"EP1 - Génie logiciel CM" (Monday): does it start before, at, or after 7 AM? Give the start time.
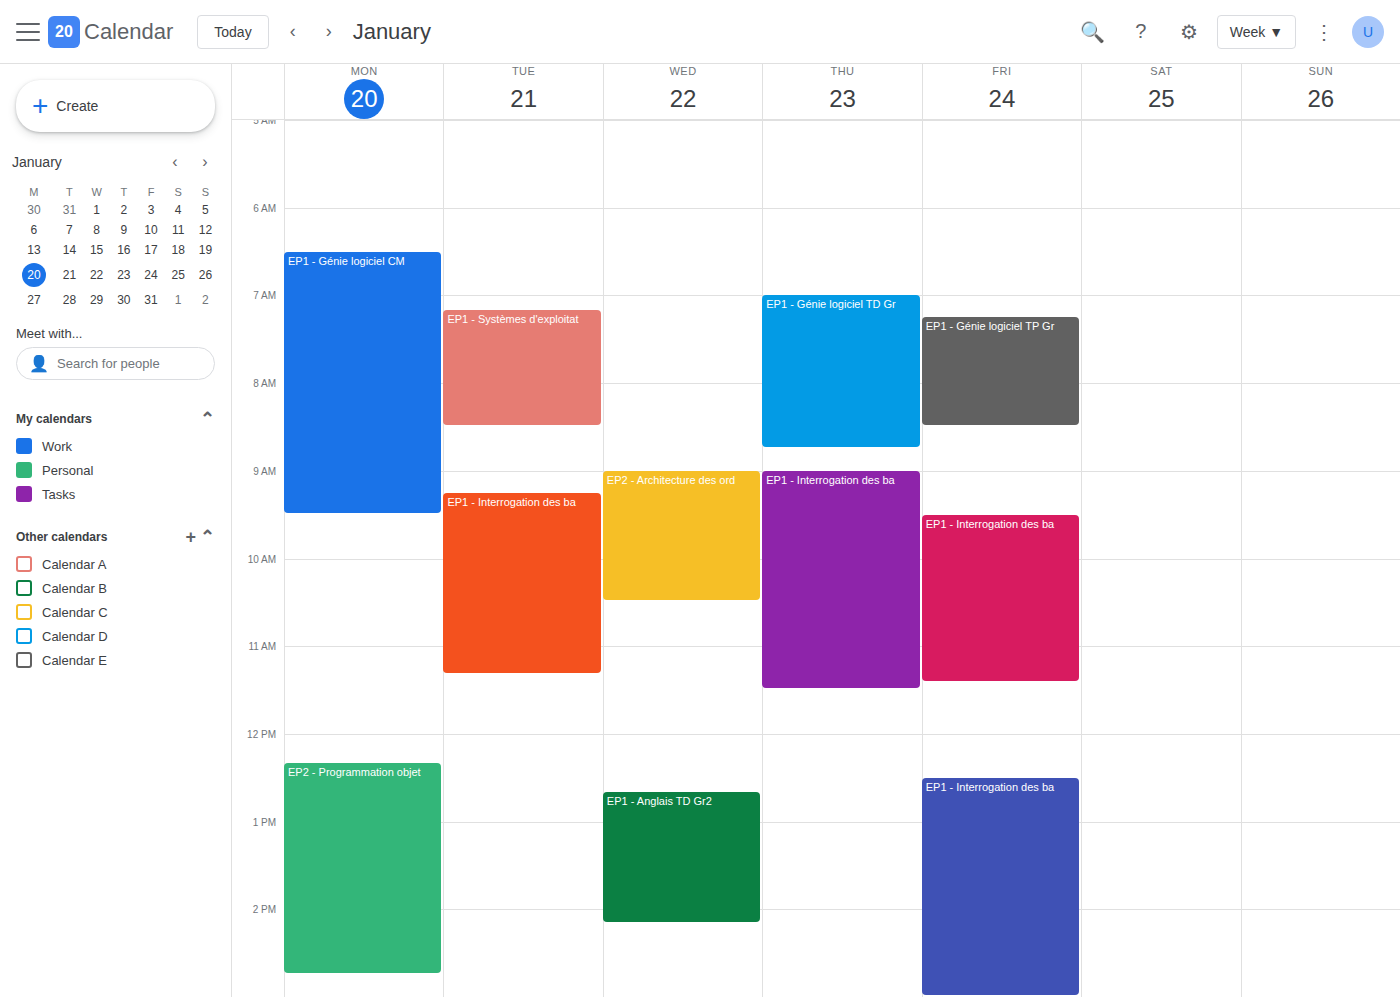
6:30 AM -- before 7 AM, 30 minutes above the 7 AM line.